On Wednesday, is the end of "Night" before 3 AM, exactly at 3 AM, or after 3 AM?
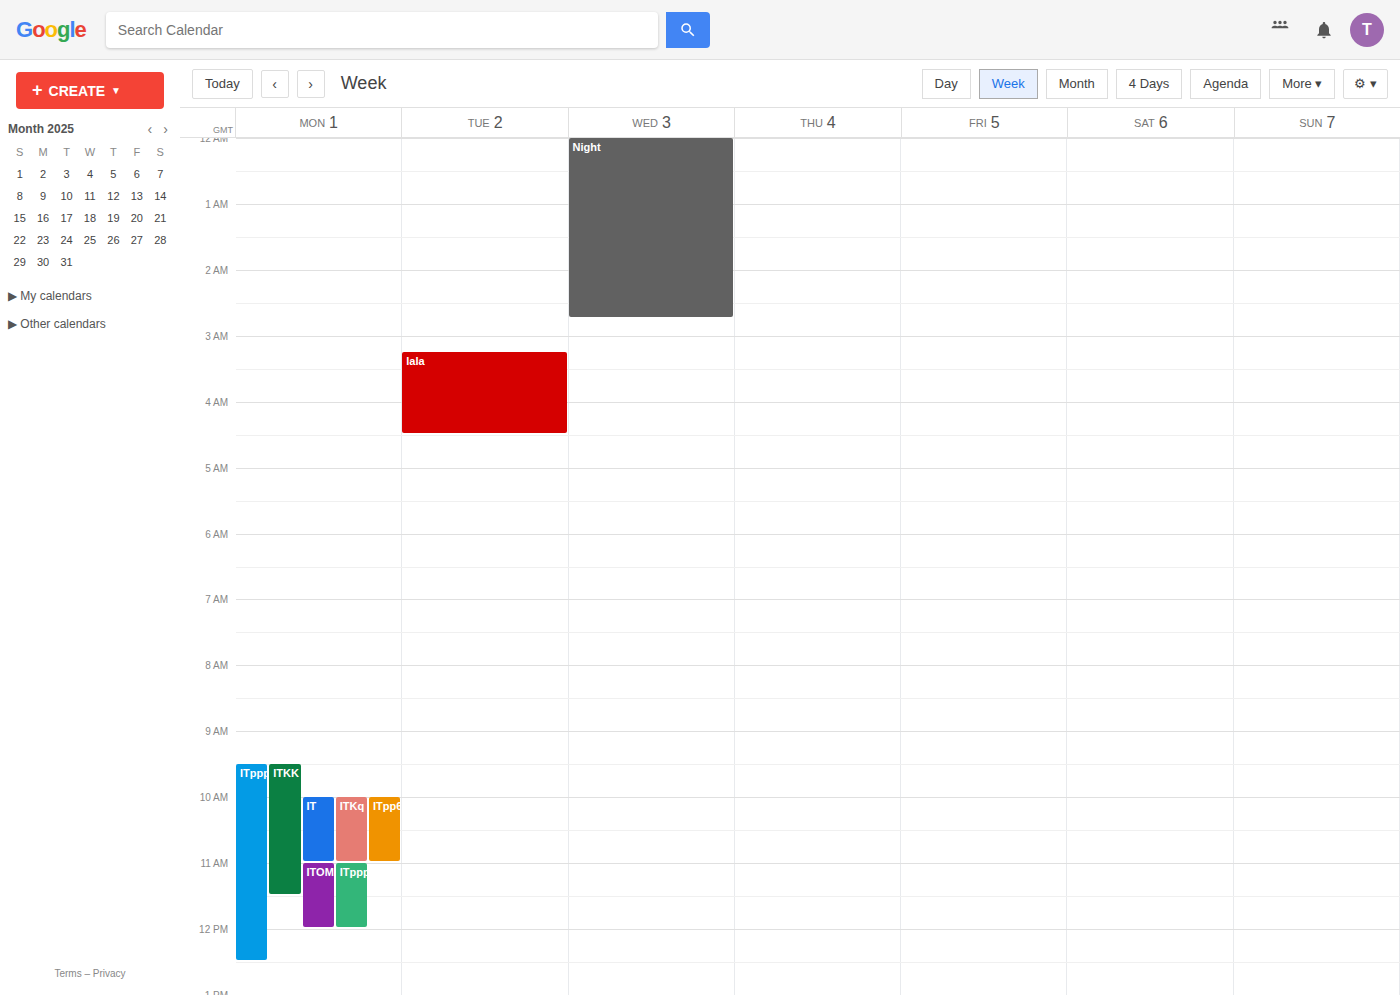
2:45 AM -- before 3 AM, 15 minutes above the 3 AM line.